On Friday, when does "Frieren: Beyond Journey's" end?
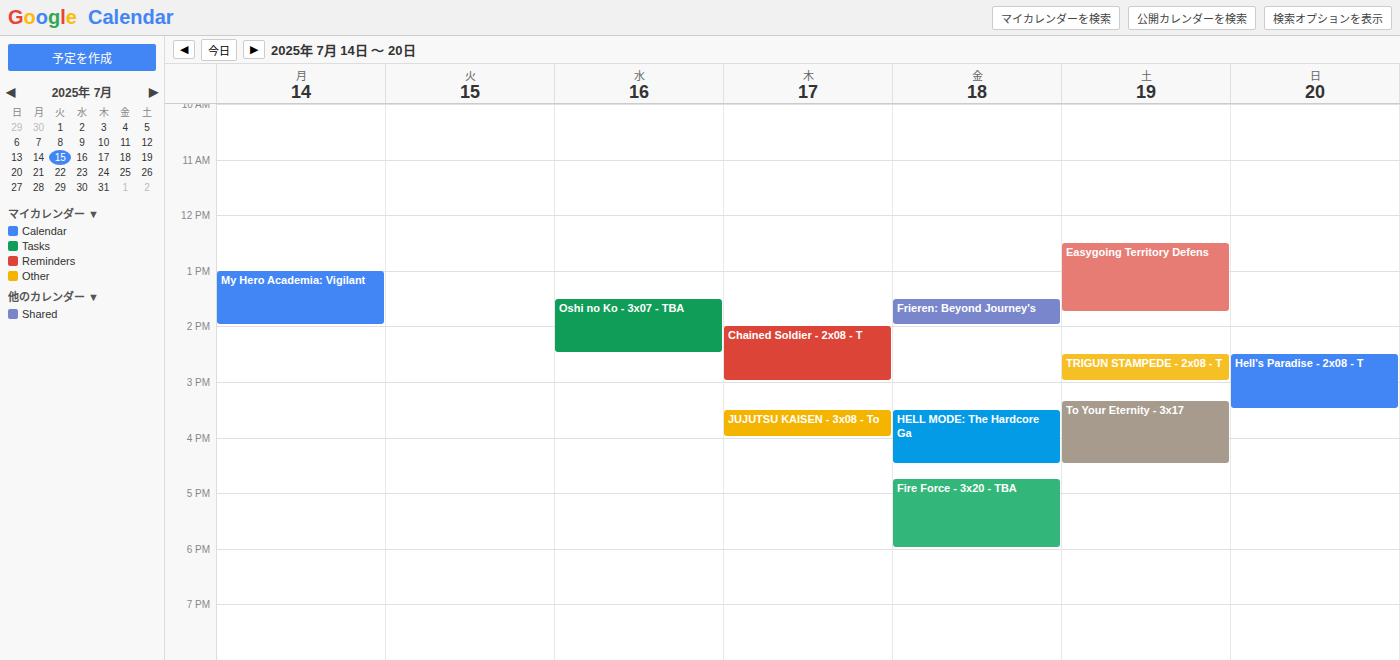
2:00 PM